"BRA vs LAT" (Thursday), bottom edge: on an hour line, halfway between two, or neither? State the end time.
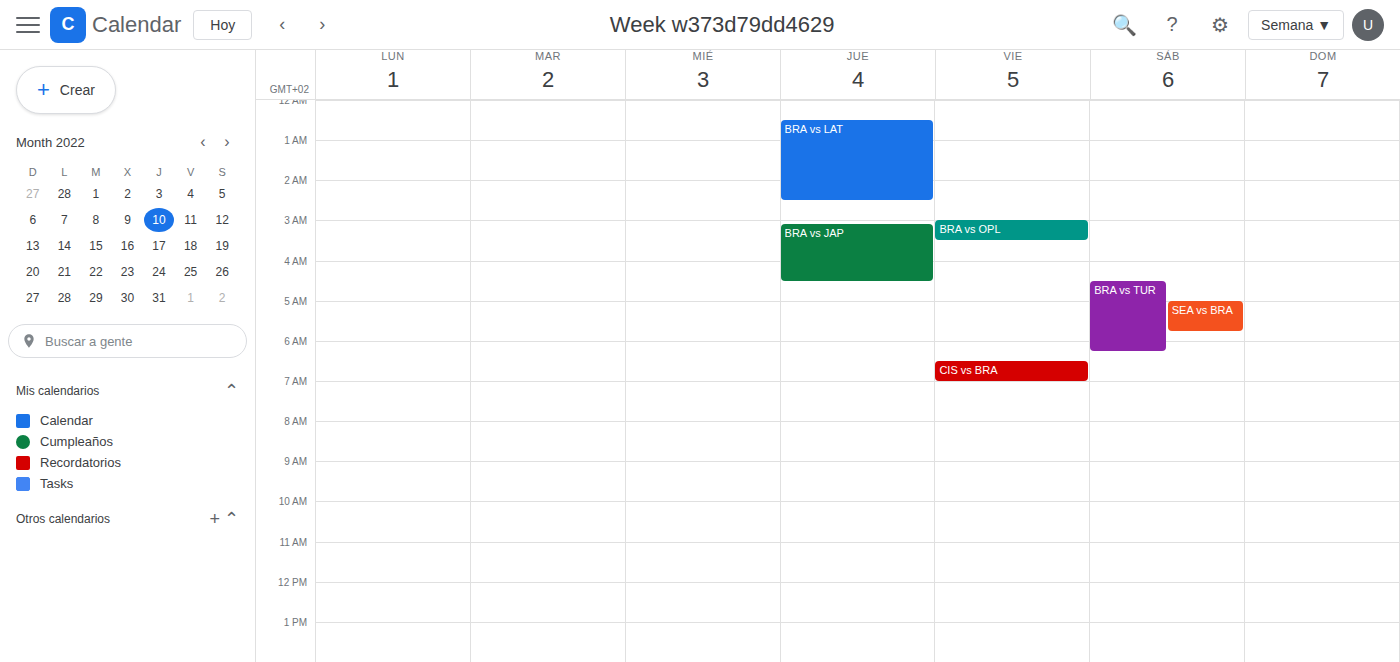
2:30 AM -- halfway between the 2 AM and 3 AM lines.